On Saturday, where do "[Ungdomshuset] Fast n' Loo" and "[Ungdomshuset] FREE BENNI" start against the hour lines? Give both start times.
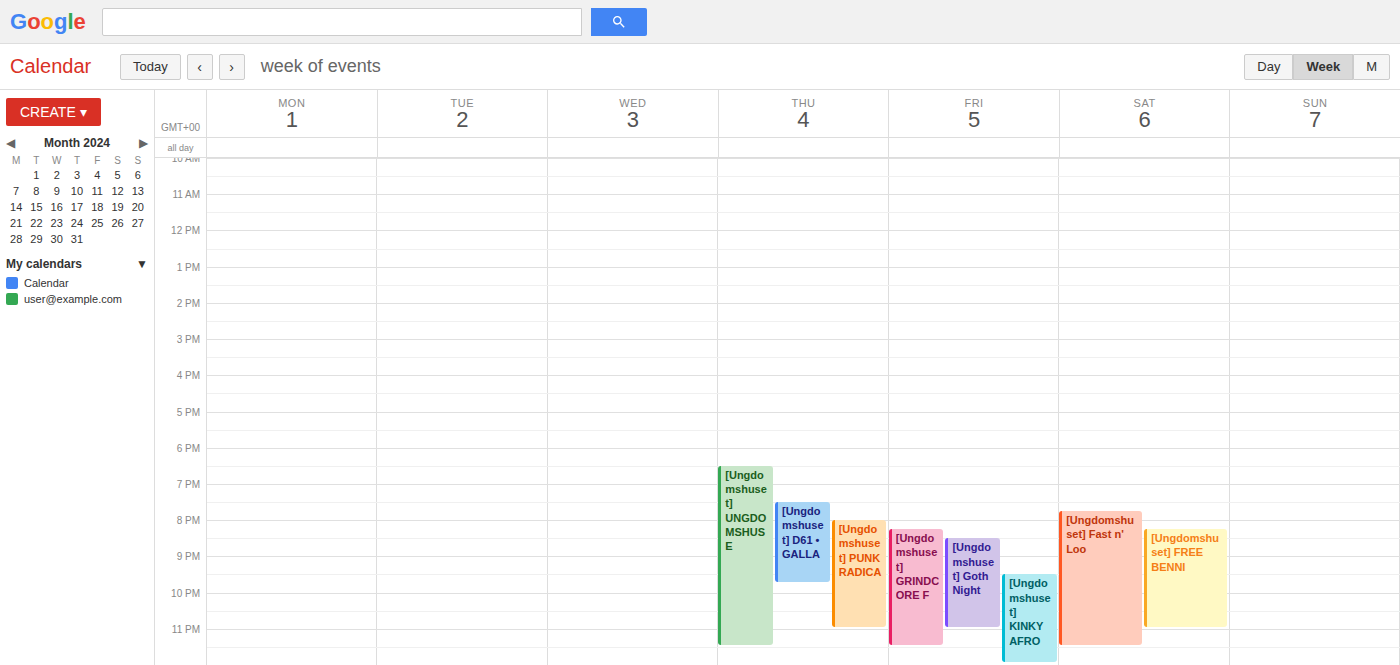
"[Ungdomshuset] Fast n' Loo": 7:45 PM, neither: three quarters of the way from the 7 PM line to the 8 PM line. "[Ungdomshuset] FREE BENNI": 8:15 PM, neither: a quarter of the way from the 8 PM line to the 9 PM line.